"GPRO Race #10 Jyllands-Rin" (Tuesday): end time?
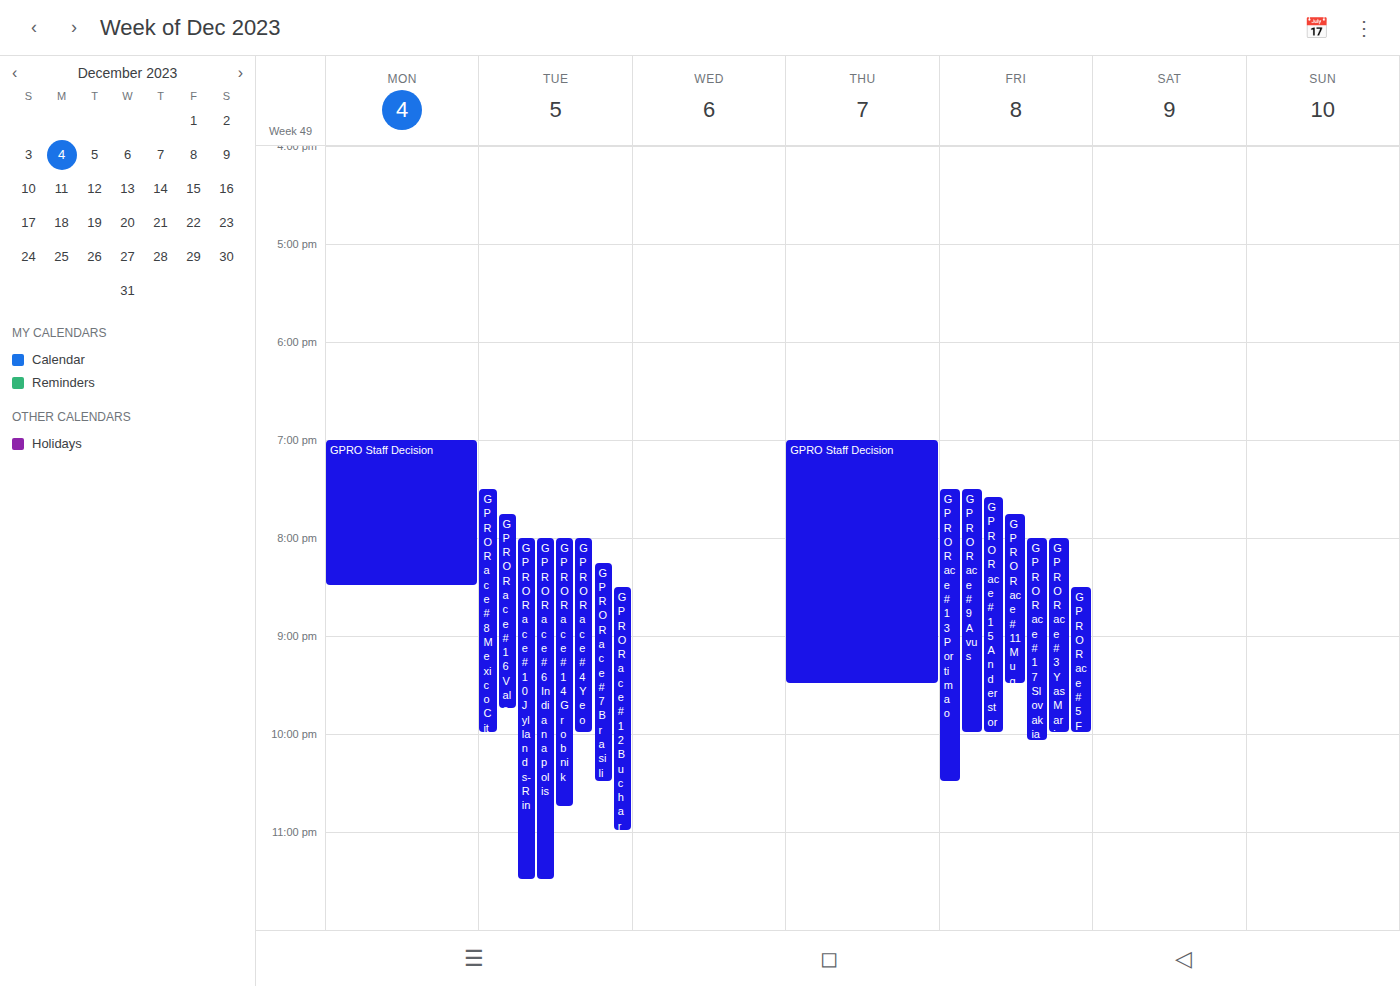
11:30 PM